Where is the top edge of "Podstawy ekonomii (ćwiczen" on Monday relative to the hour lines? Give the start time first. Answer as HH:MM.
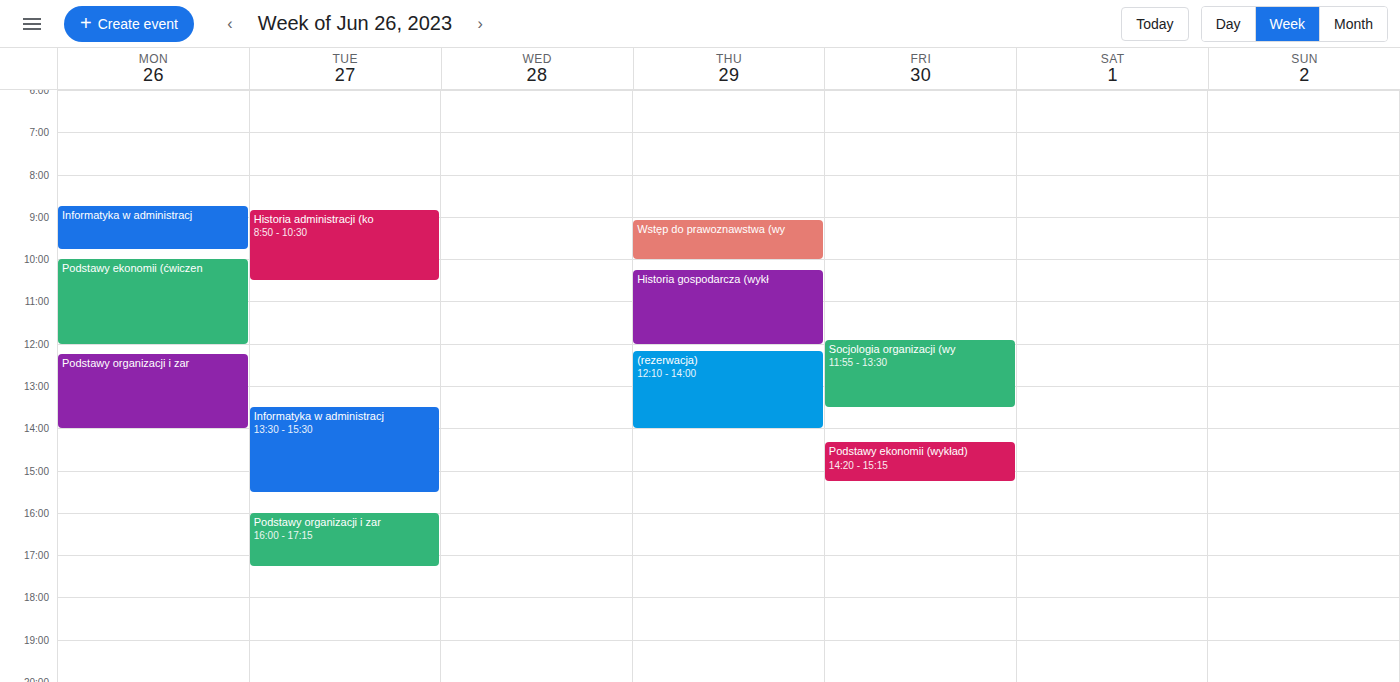
10:00 -- exactly on the 10:00 line.